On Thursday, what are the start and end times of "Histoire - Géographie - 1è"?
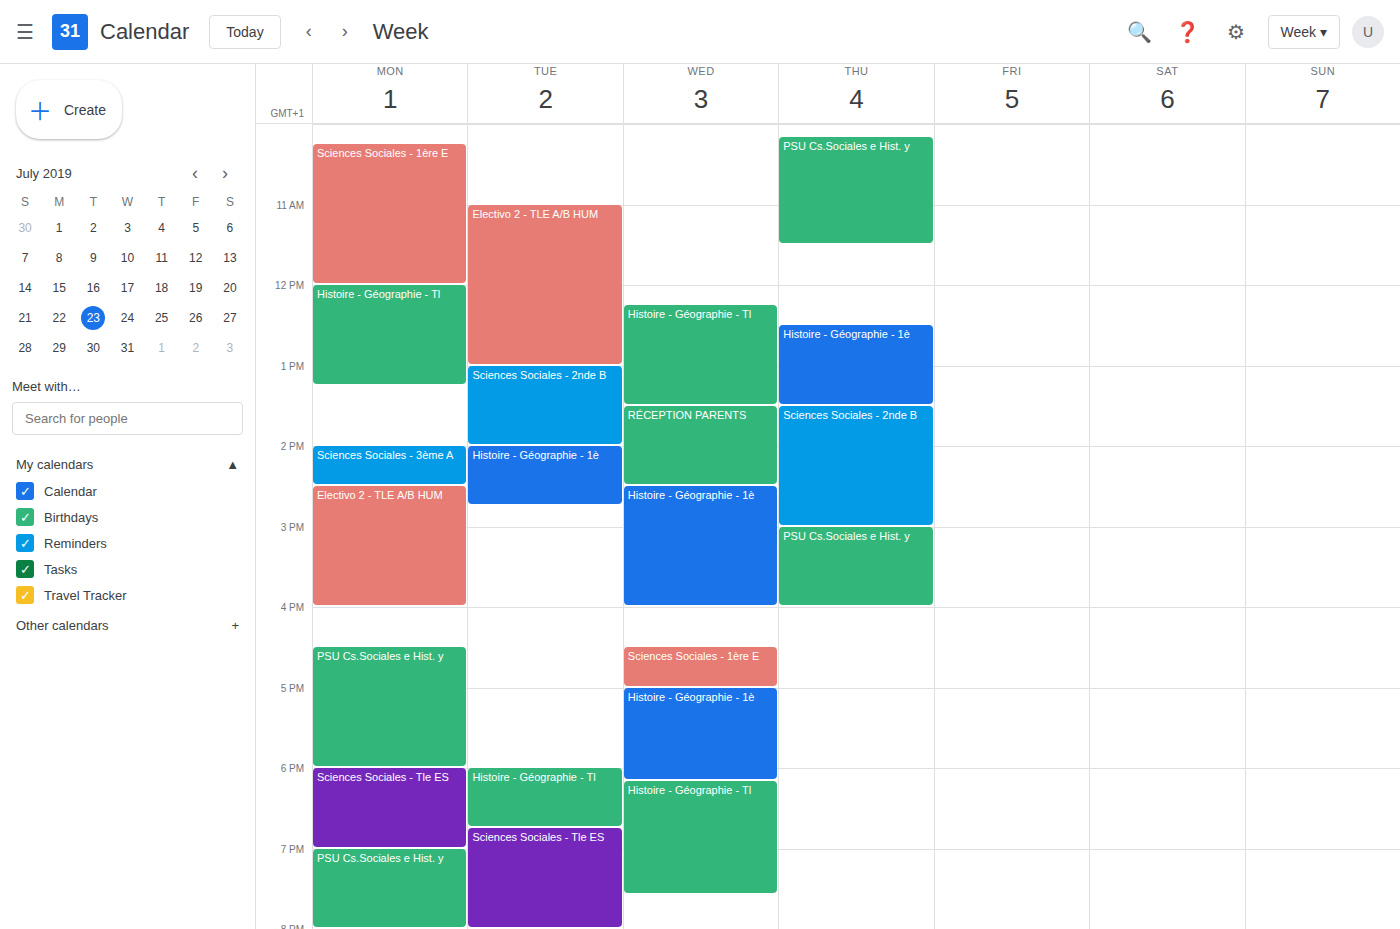
12:30 PM to 1:30 PM